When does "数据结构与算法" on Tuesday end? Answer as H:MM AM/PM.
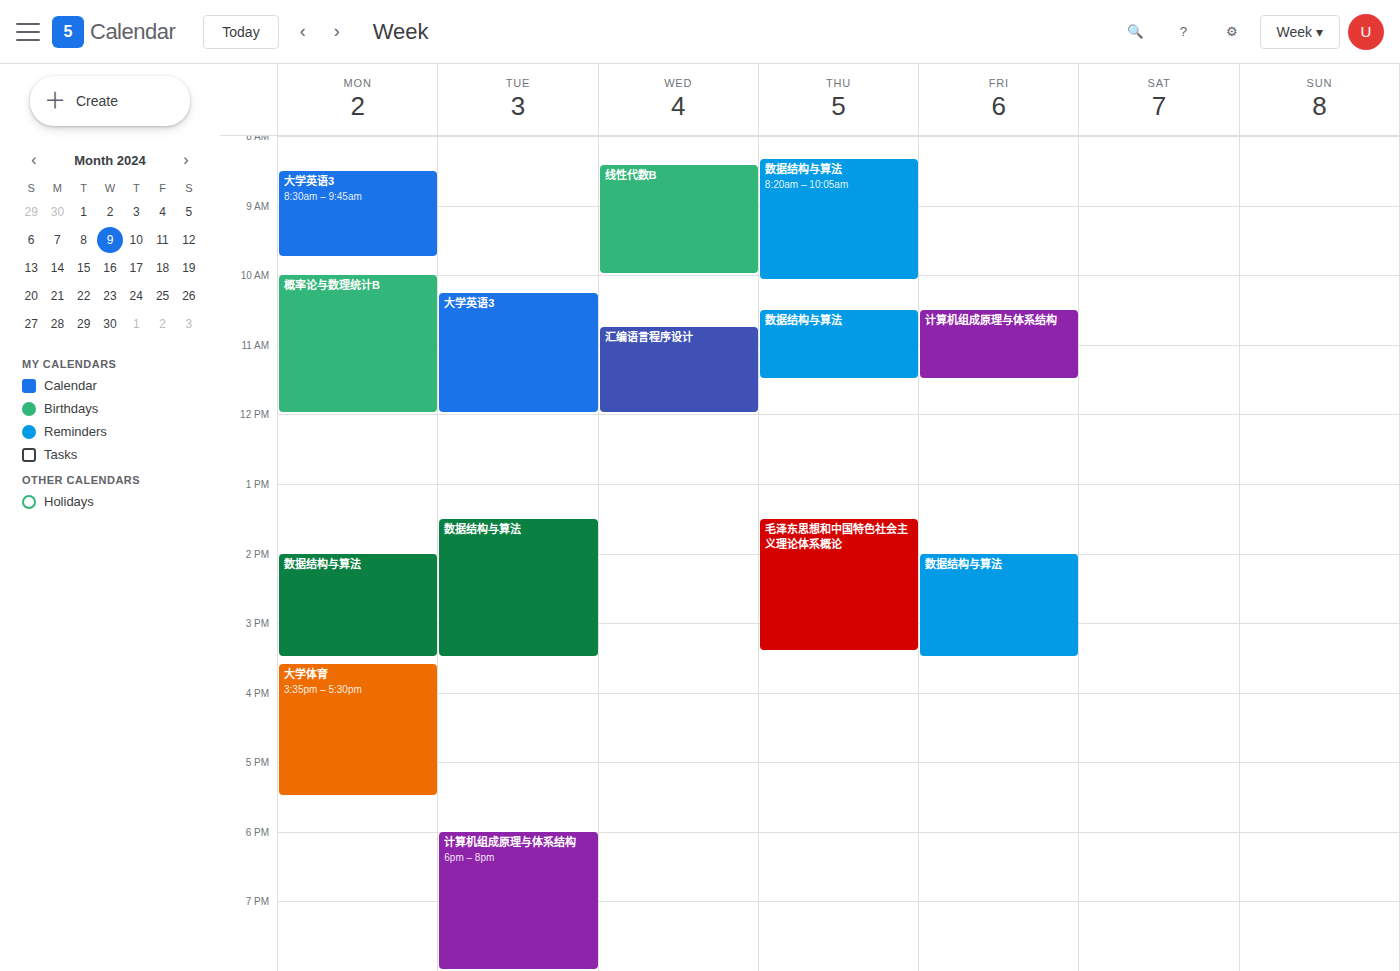
3:30 PM